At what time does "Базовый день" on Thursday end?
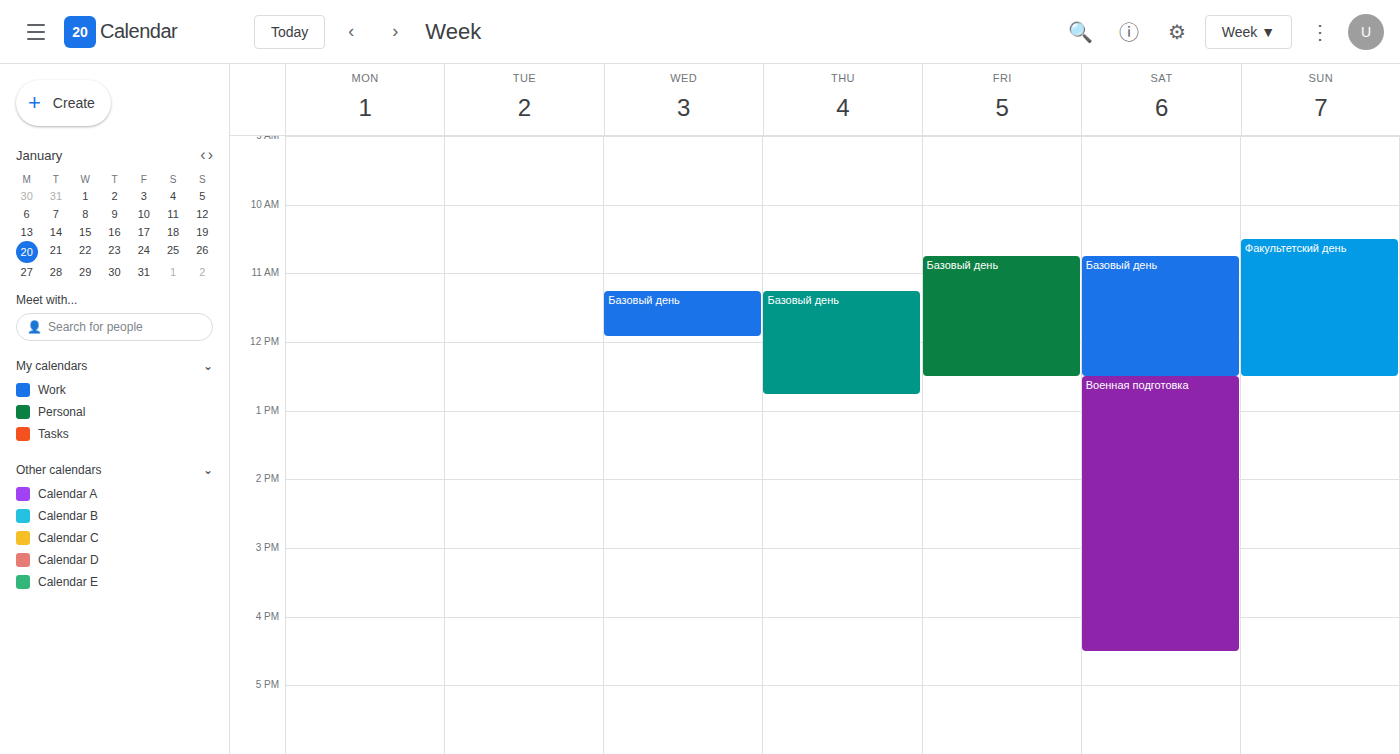
12:45 PM